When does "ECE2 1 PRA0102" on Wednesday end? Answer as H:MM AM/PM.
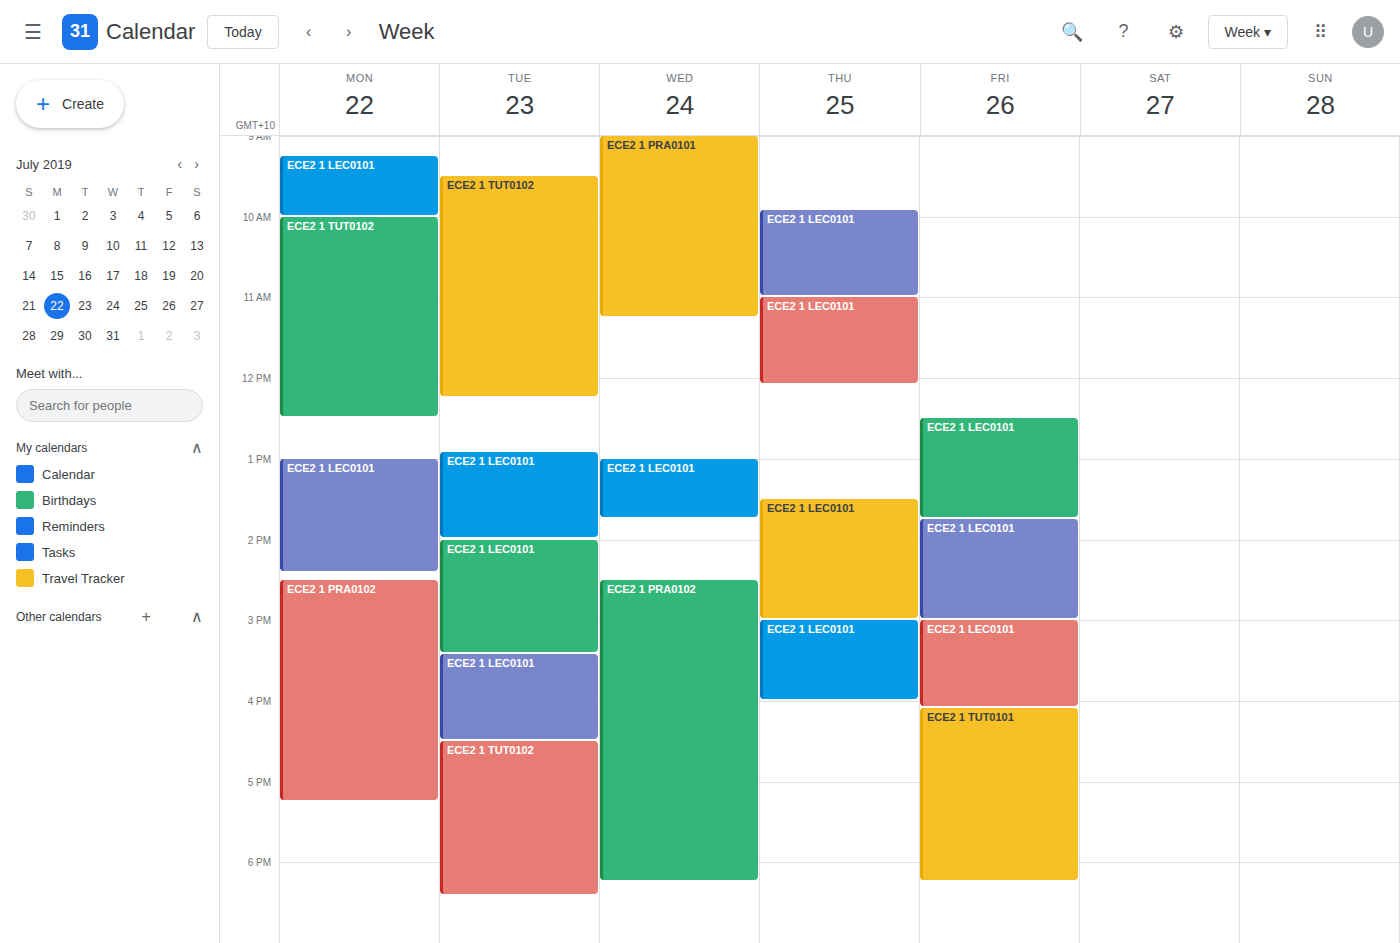
6:15 PM